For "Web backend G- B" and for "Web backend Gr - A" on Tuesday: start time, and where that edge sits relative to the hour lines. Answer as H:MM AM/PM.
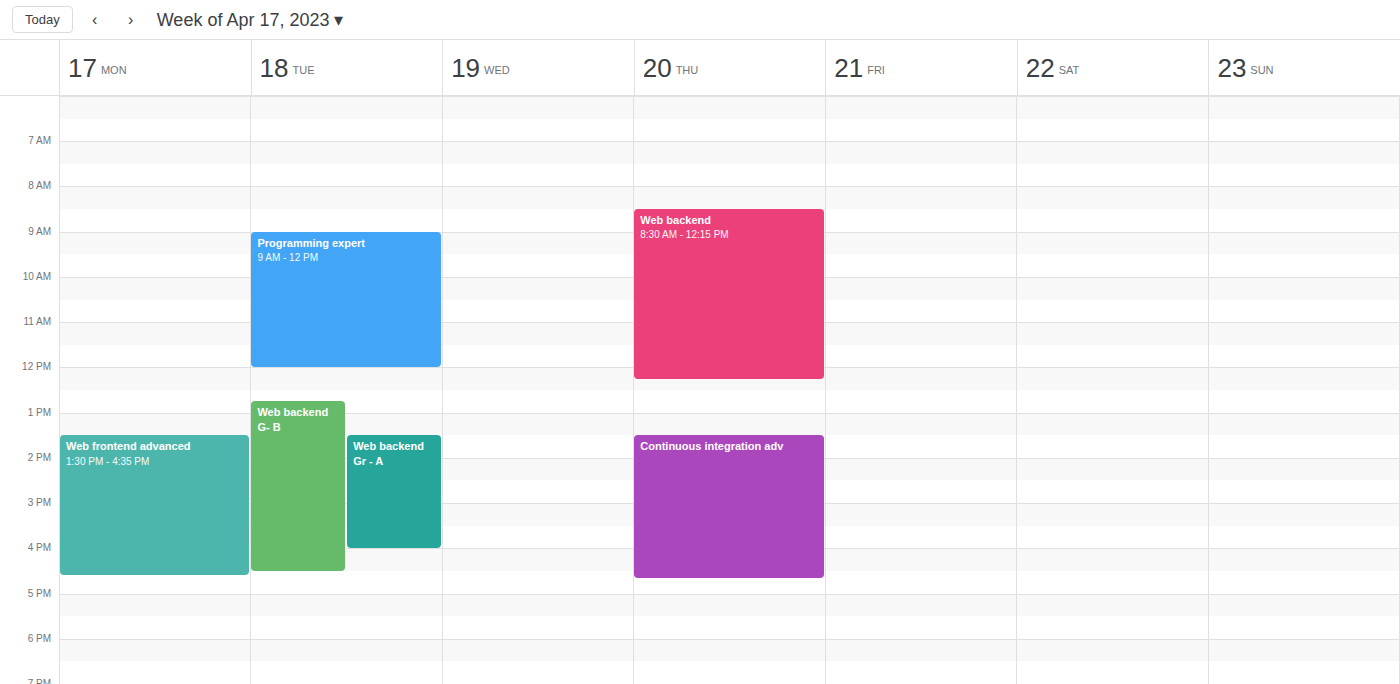
"Web backend G- B": 12:45 PM, neither: three quarters of the way from the 12 PM line to the 1 PM line. "Web backend Gr - A": 1:30 PM, halfway between the 1 PM and 2 PM lines.